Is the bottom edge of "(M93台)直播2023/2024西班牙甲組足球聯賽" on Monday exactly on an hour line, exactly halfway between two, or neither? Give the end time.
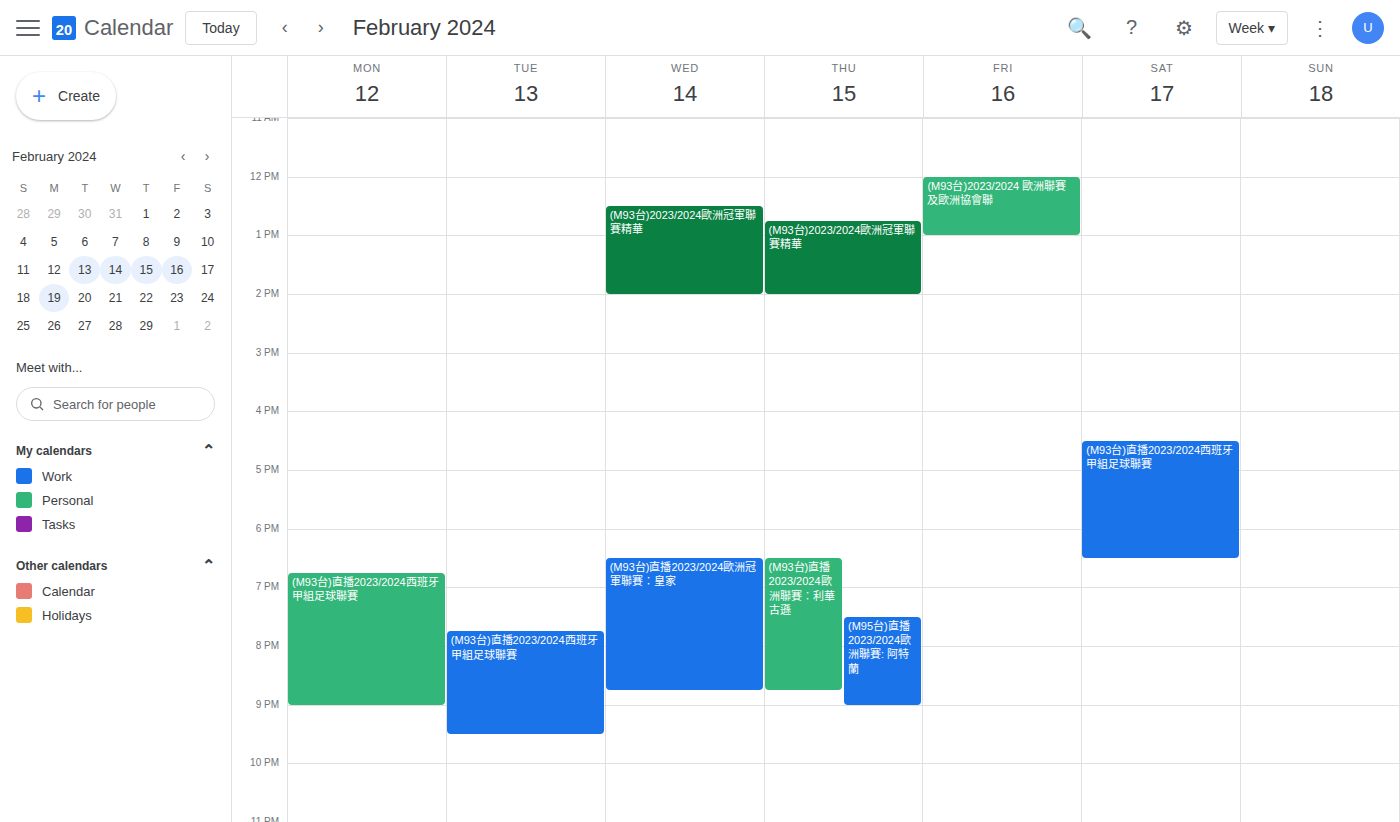
9:00 PM -- exactly on the 9 PM line.